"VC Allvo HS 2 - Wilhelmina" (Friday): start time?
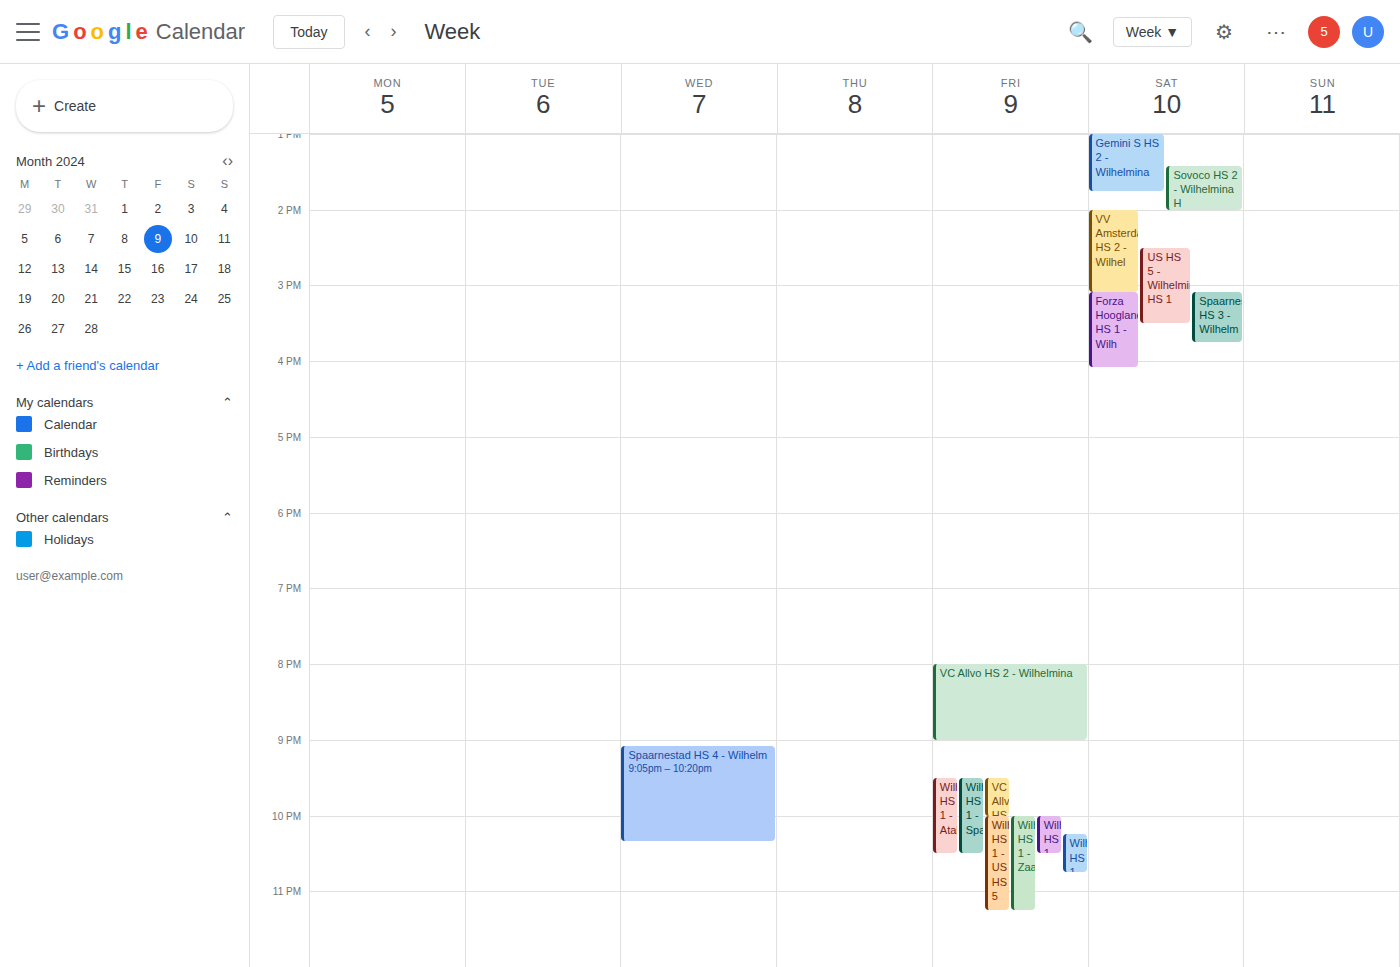
8:00 PM